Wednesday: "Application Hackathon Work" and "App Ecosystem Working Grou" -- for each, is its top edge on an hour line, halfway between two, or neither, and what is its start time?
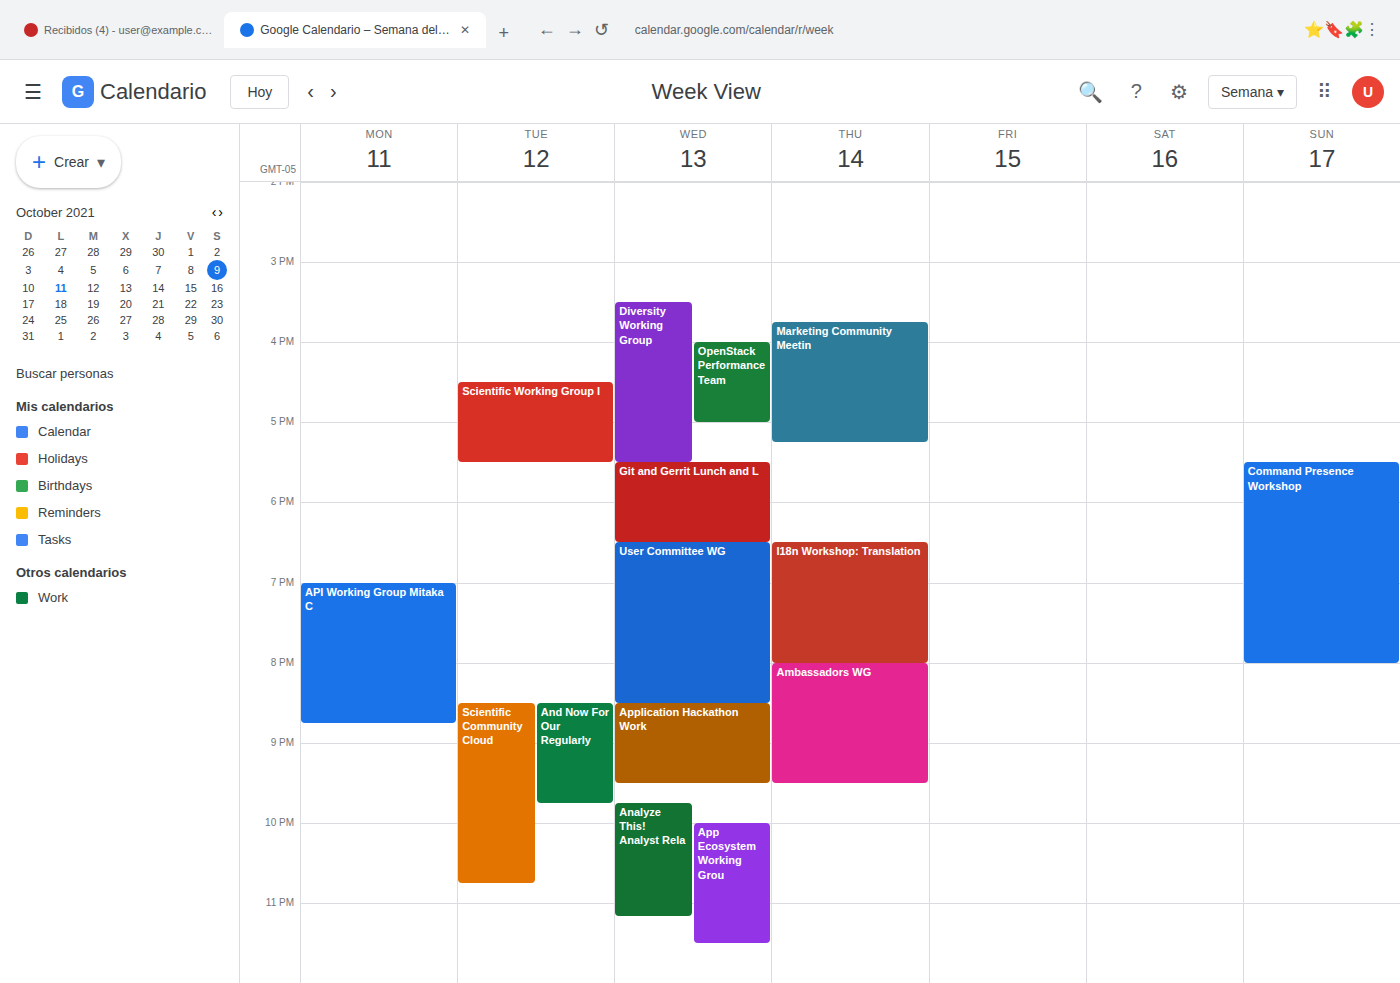
"Application Hackathon Work": 8:30 PM, halfway between the 8 PM and 9 PM lines. "App Ecosystem Working Grou": 10:00 PM, exactly on the 10 PM line.